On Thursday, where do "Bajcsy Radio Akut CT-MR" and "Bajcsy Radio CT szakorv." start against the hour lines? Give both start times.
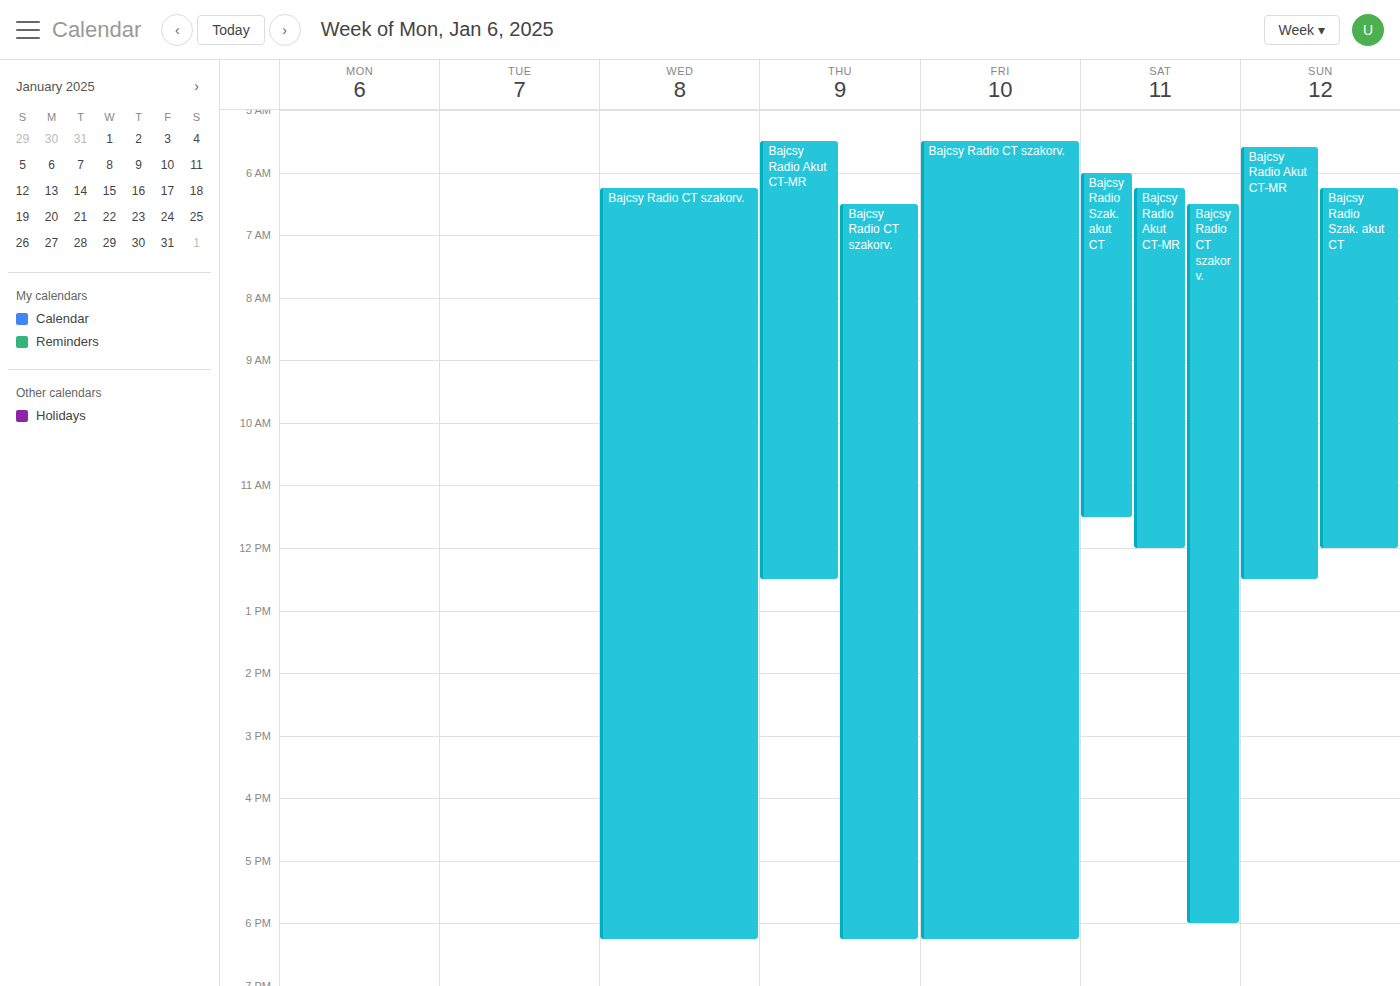
"Bajcsy Radio Akut CT-MR": 5:30 AM, halfway between the 5 AM and 6 AM lines. "Bajcsy Radio CT szakorv.": 6:30 AM, halfway between the 6 AM and 7 AM lines.